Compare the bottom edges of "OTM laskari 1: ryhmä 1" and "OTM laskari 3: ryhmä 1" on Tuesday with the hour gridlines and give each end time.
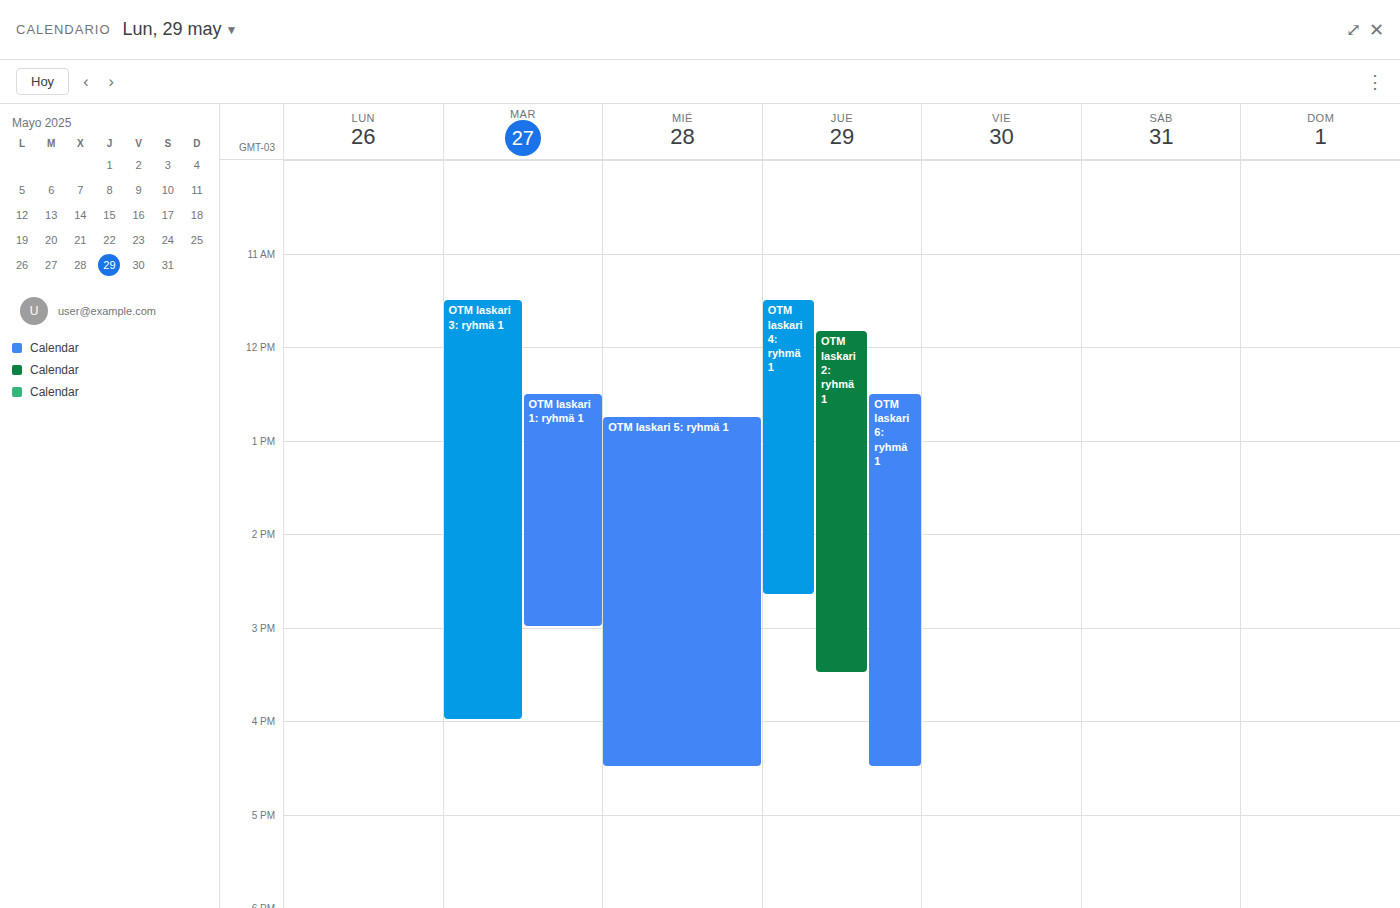
"OTM laskari 1: ryhmä 1": 3:00 PM, exactly on the 3 PM line. "OTM laskari 3: ryhmä 1": 4:00 PM, exactly on the 4 PM line.